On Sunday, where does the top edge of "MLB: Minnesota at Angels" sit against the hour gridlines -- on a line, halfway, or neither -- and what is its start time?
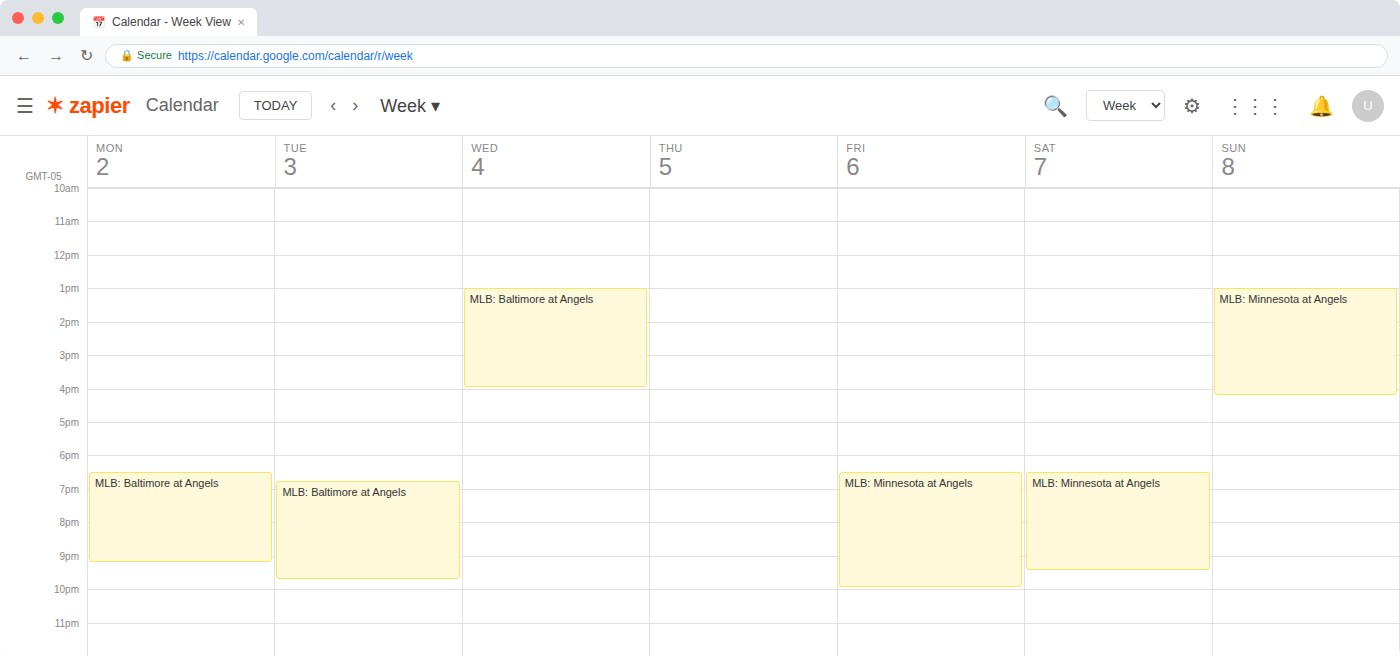
1:00 PM -- exactly on the 1 PM line.